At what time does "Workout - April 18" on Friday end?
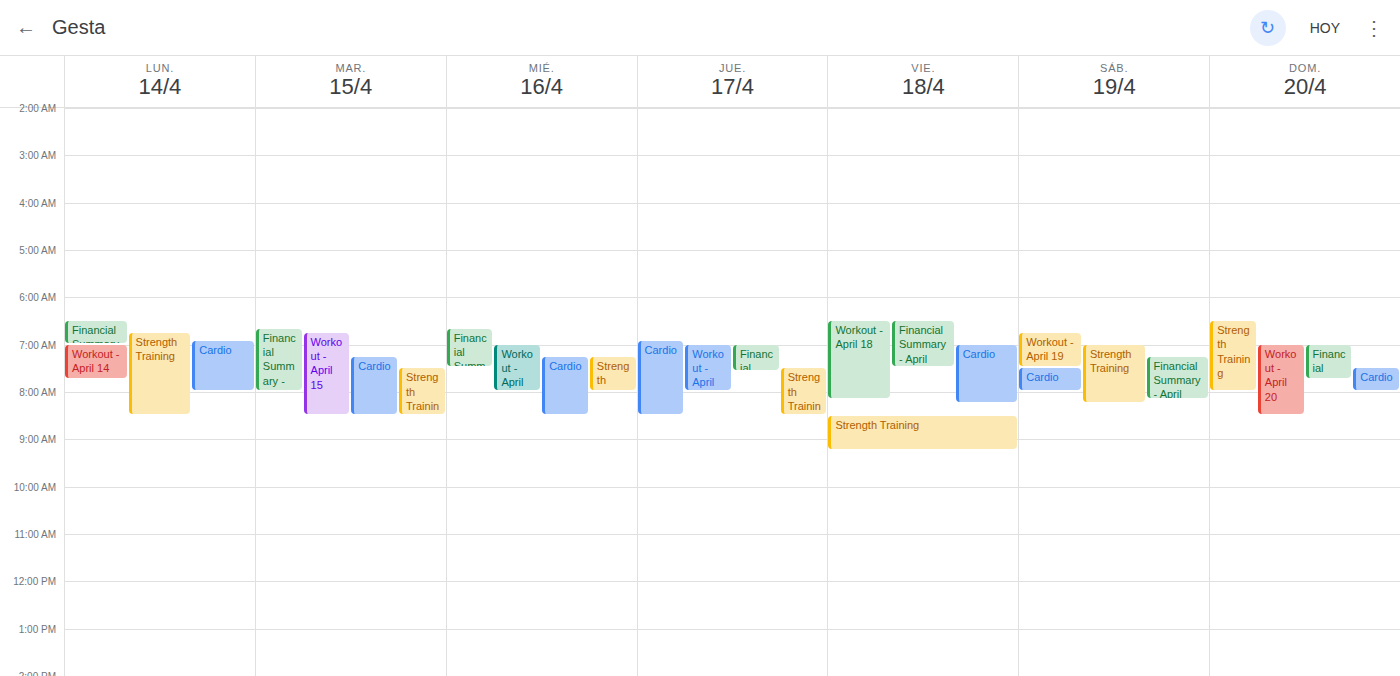
8:10 AM